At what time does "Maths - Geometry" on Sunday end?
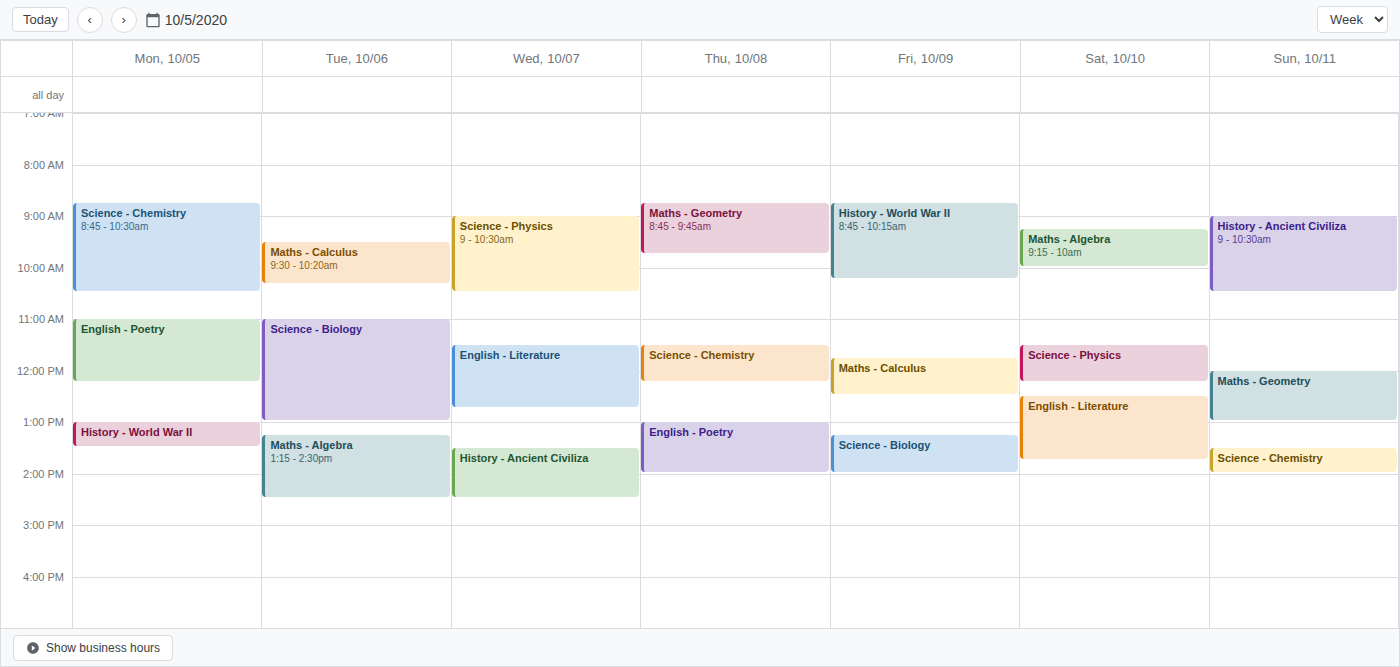
1:00 PM